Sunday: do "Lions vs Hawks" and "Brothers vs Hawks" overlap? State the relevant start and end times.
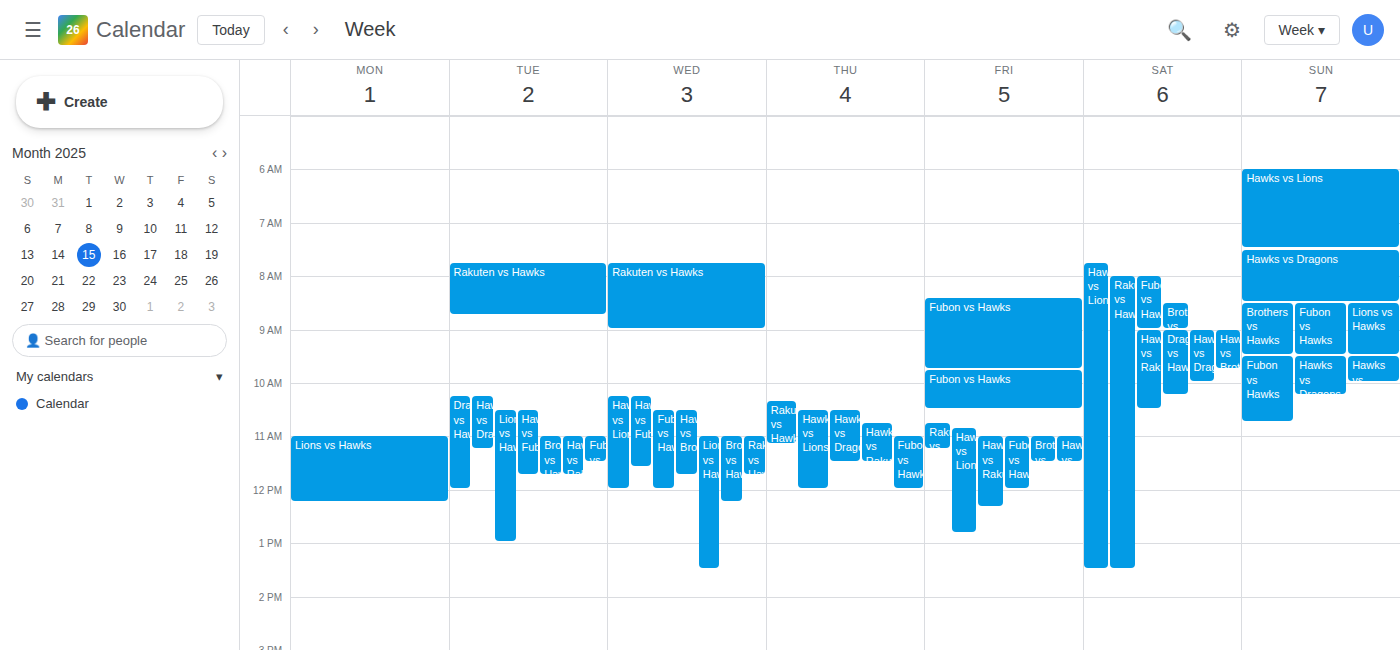
"Brothers vs Hawks" runs 8:30 AM to 9:30 AM, inside "Lions vs Hawks" -- they overlap.